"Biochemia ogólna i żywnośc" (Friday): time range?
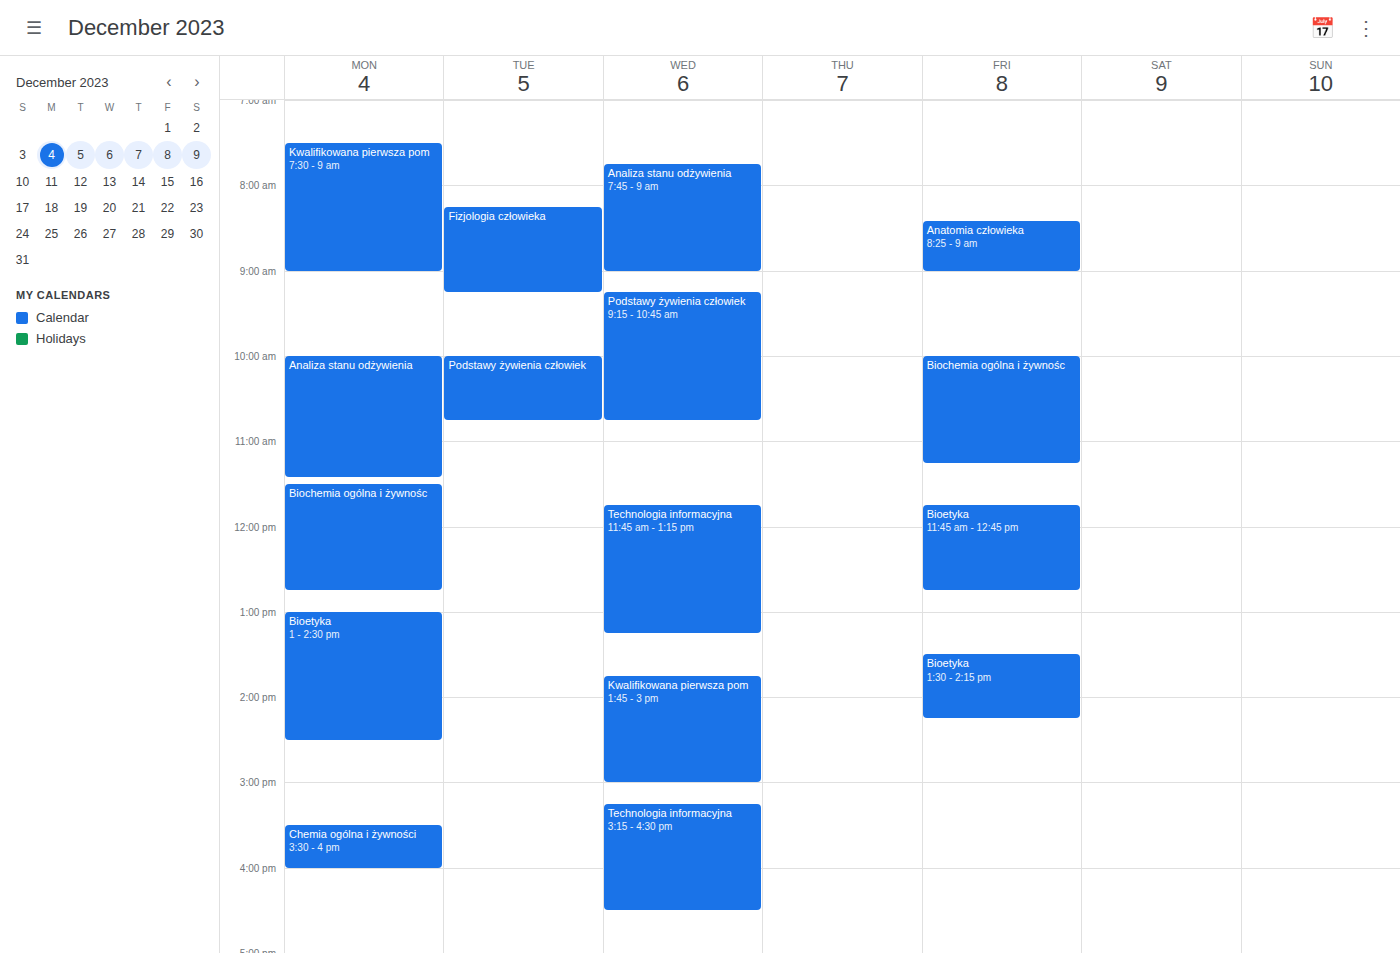
10:00 to 11:15